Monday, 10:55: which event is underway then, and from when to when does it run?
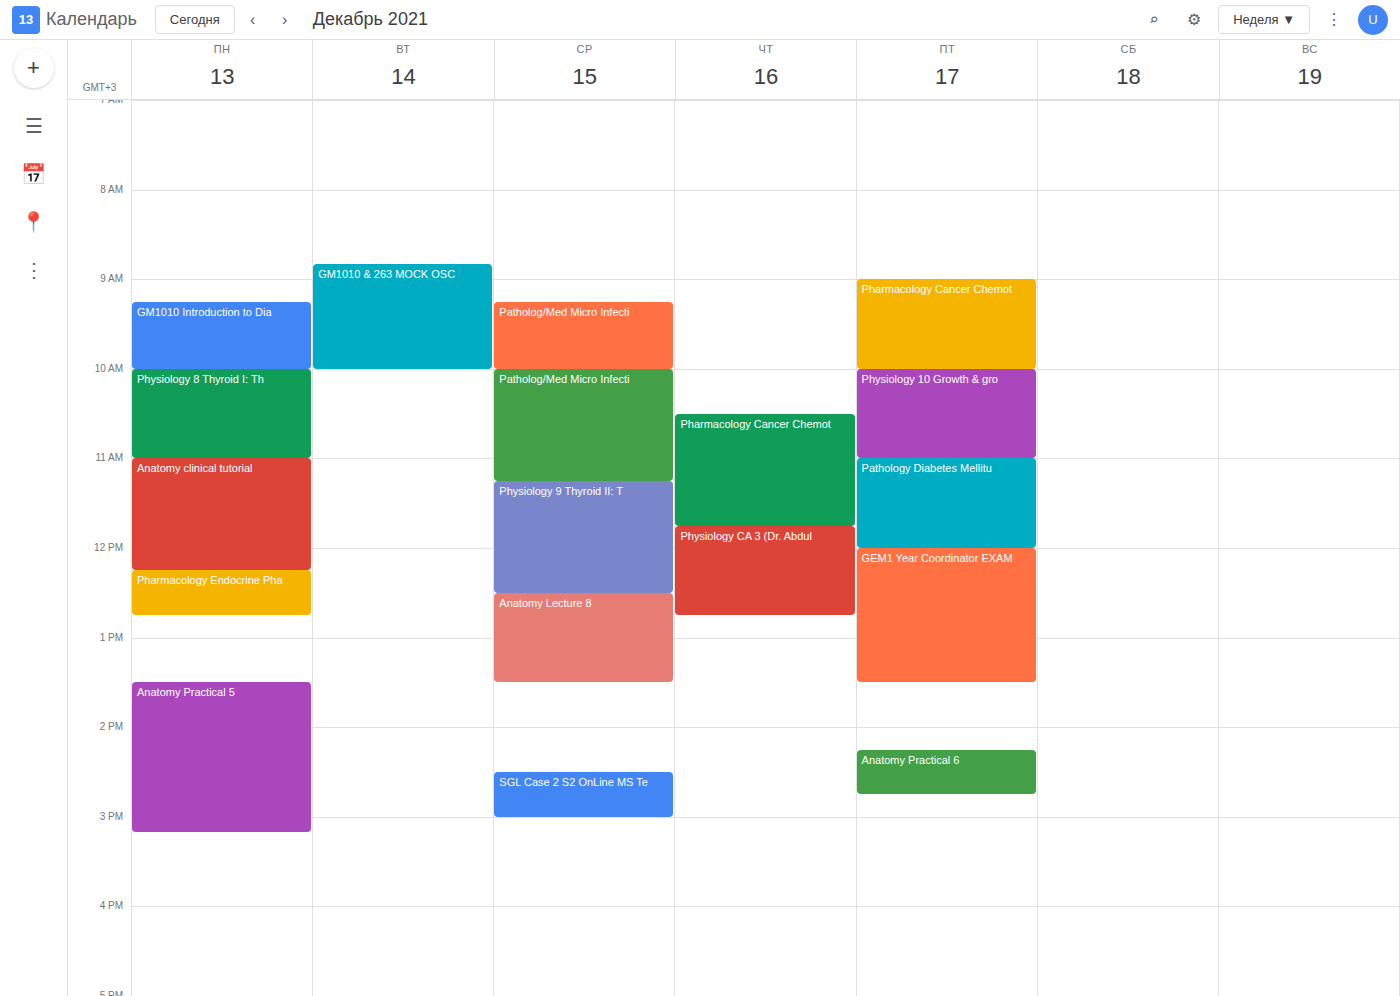
"Physiology 8 Thyroid I: Th", 10:00 to 11:00